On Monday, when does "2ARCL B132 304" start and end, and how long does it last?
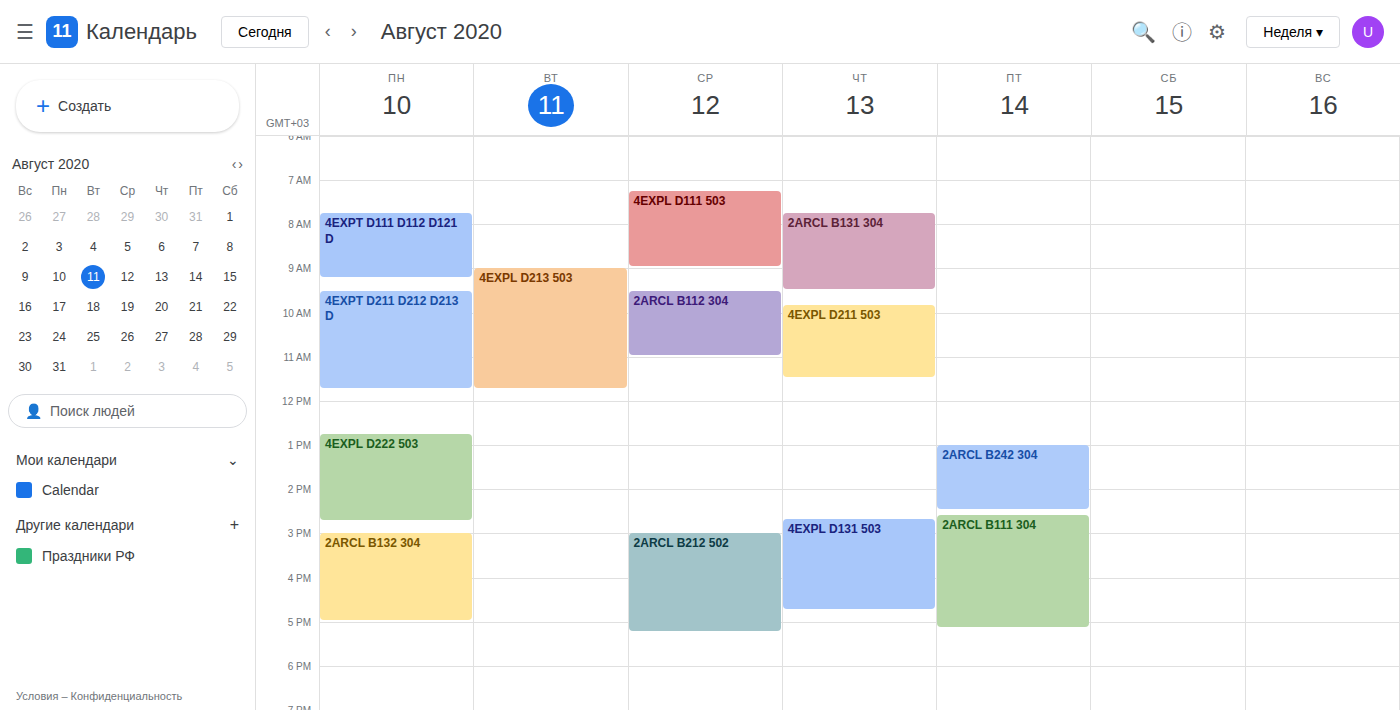
15:00 to 17:00, 2 hours